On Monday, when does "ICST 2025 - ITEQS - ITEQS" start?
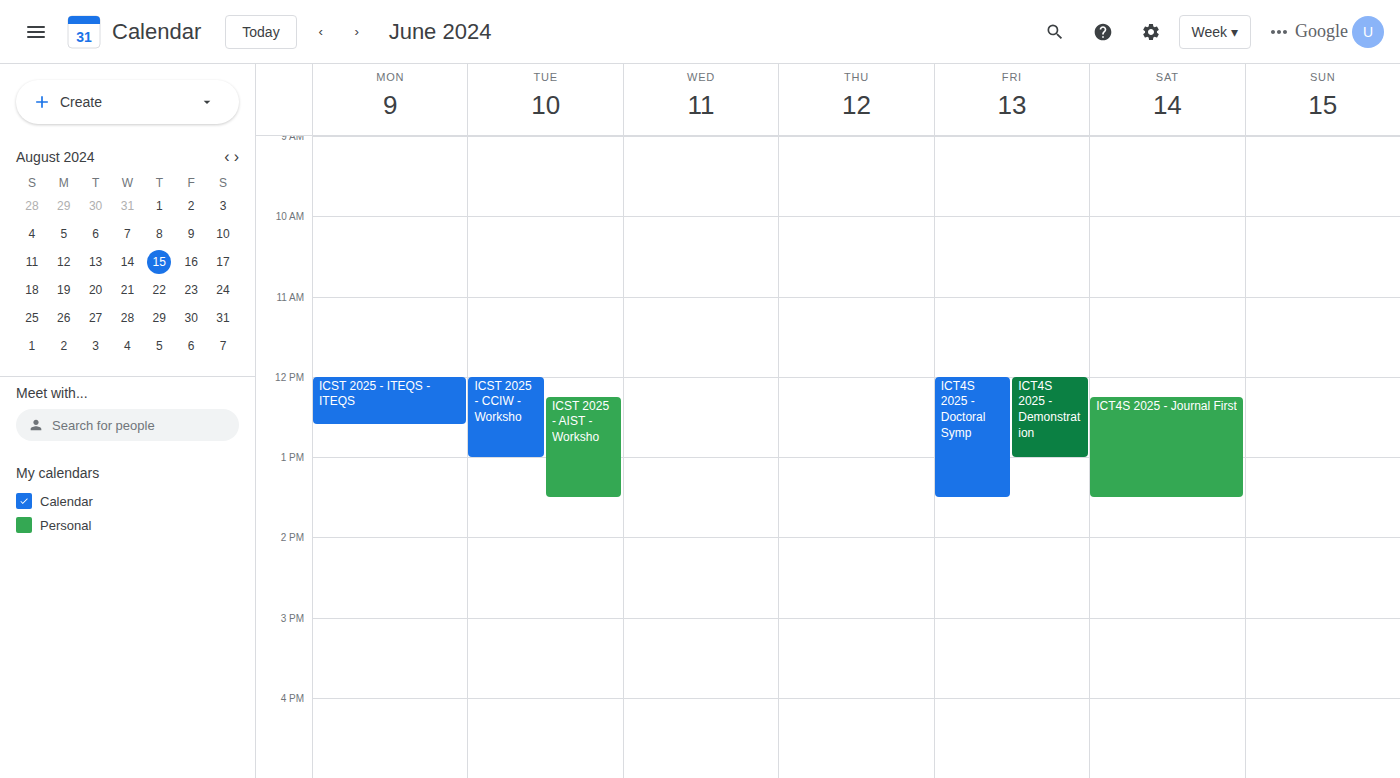
12:00 PM